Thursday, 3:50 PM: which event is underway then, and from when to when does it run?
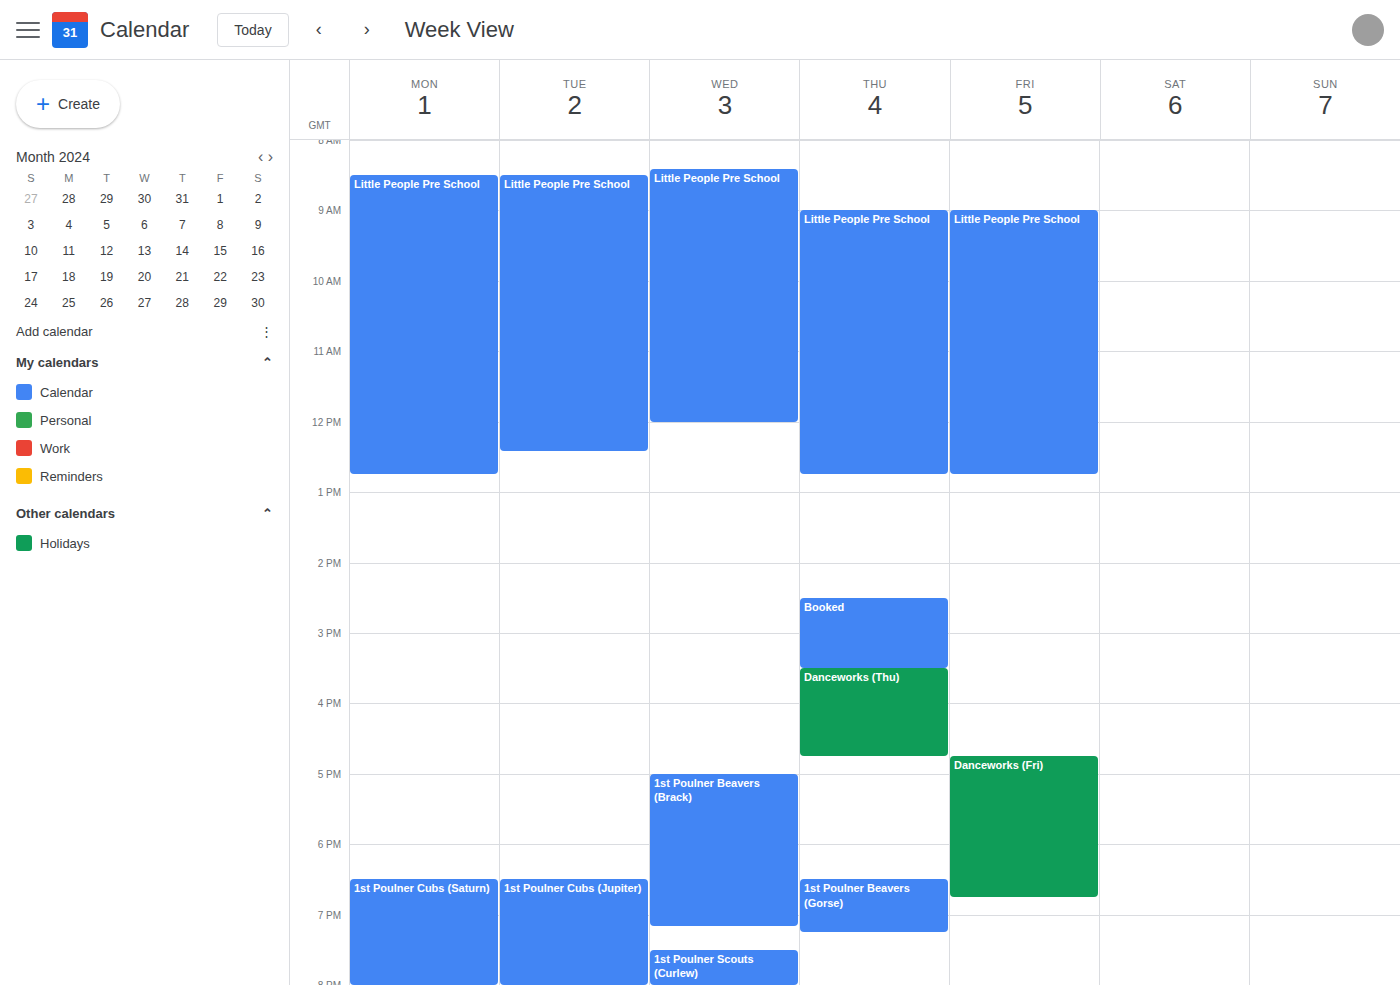
"Danceworks (Thu)", 3:30 PM to 4:45 PM